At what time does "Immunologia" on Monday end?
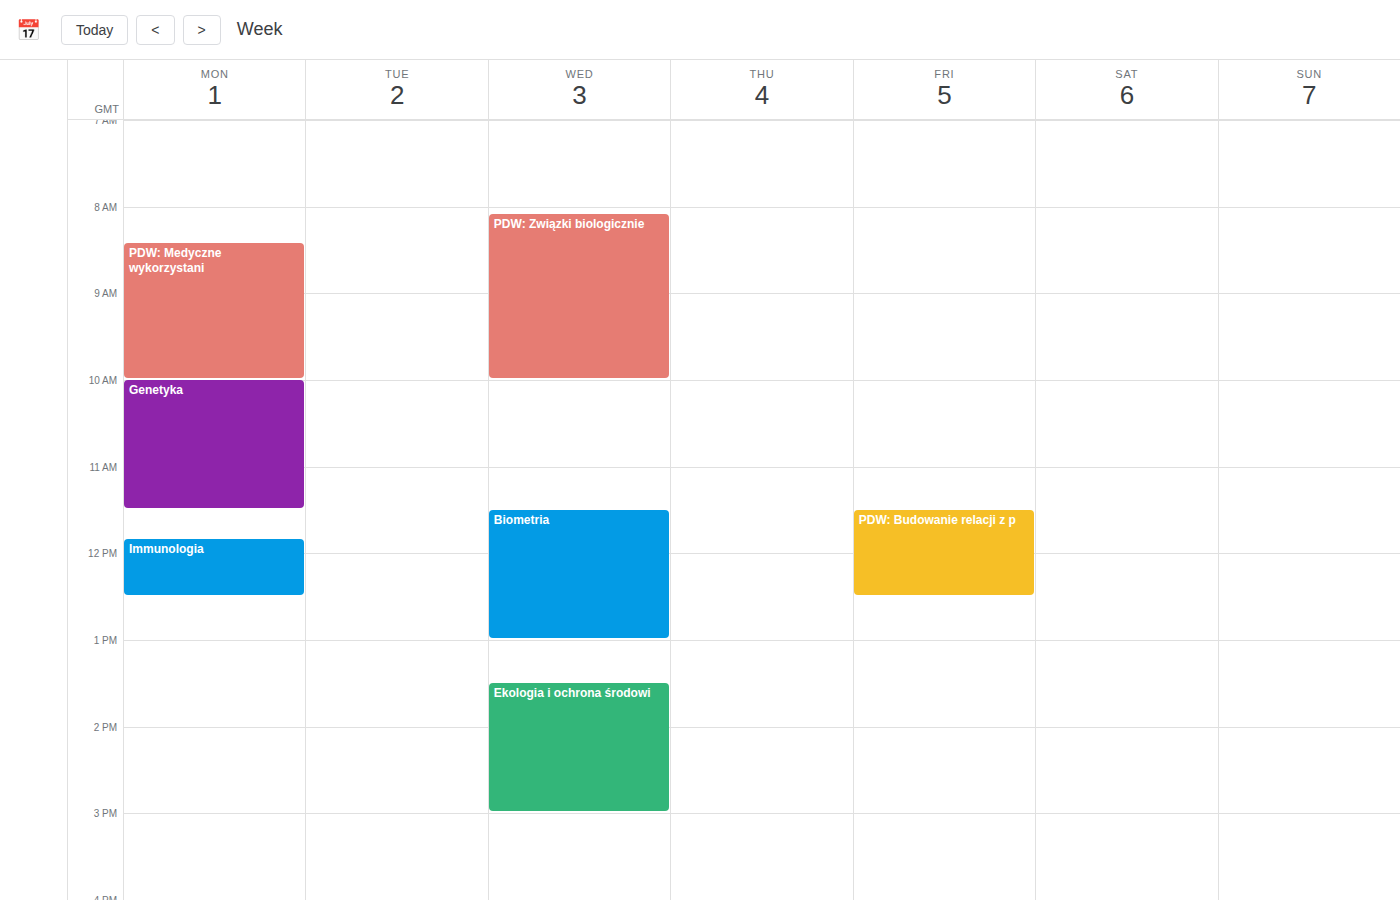
12:30 PM